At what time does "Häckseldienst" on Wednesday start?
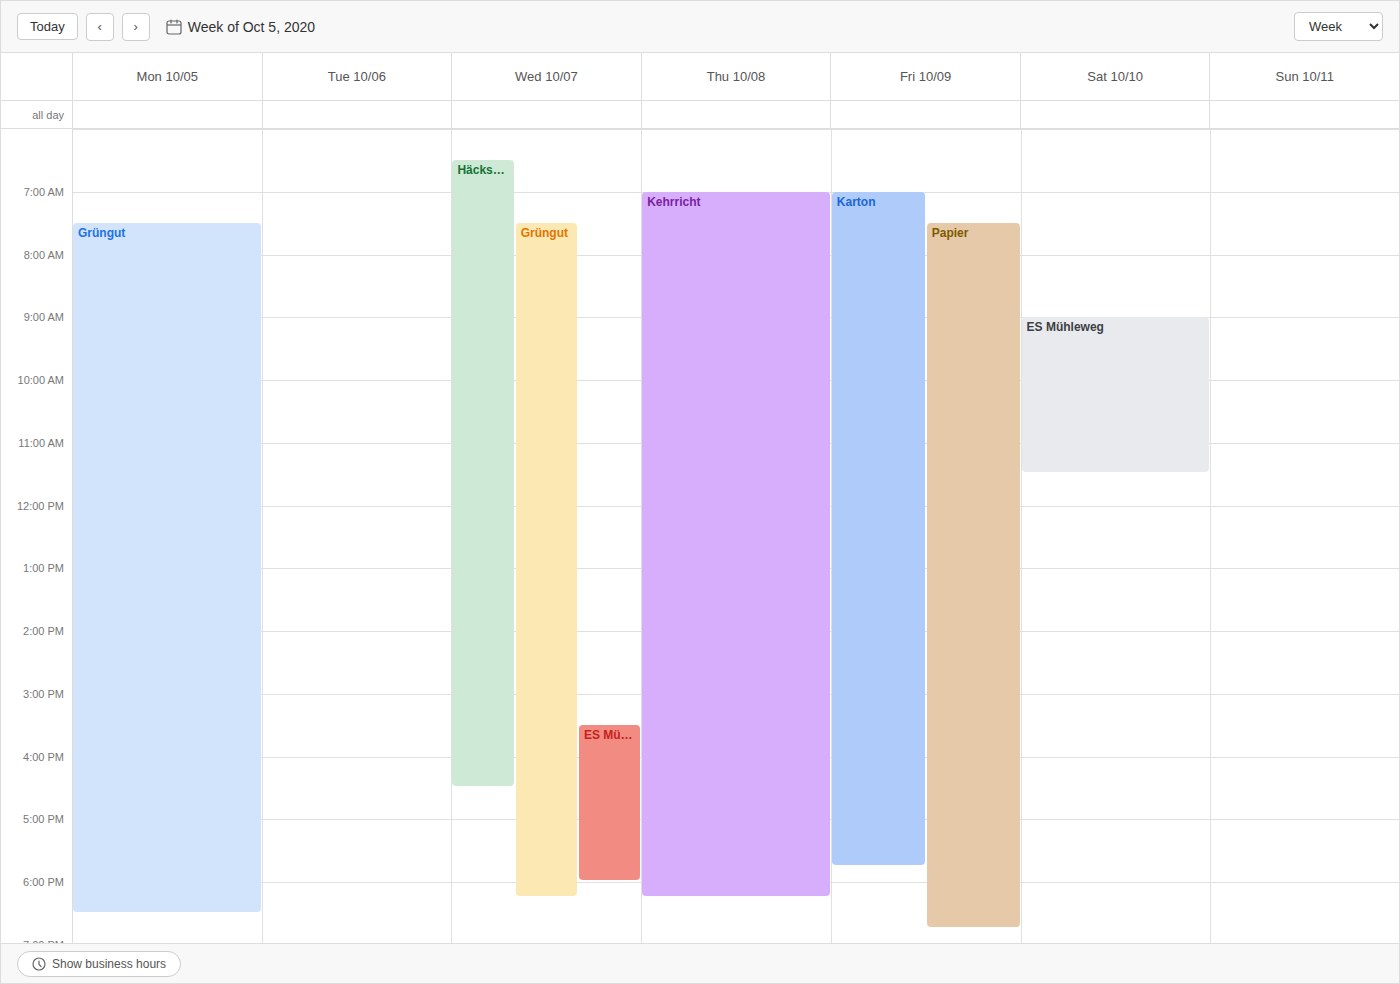
6:30 AM